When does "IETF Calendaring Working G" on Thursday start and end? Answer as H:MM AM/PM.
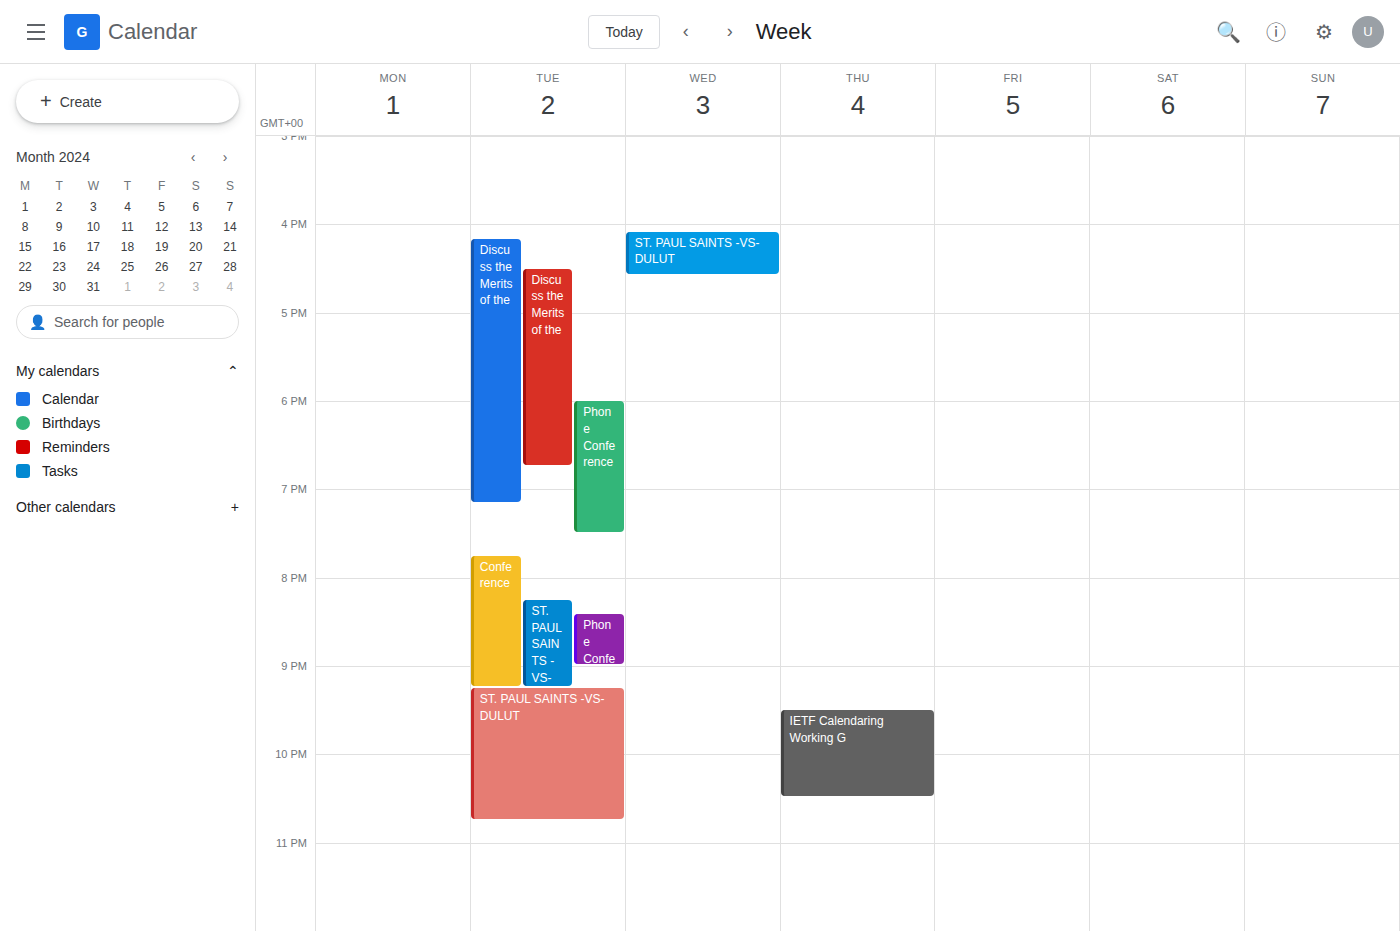
9:30 PM to 10:30 PM